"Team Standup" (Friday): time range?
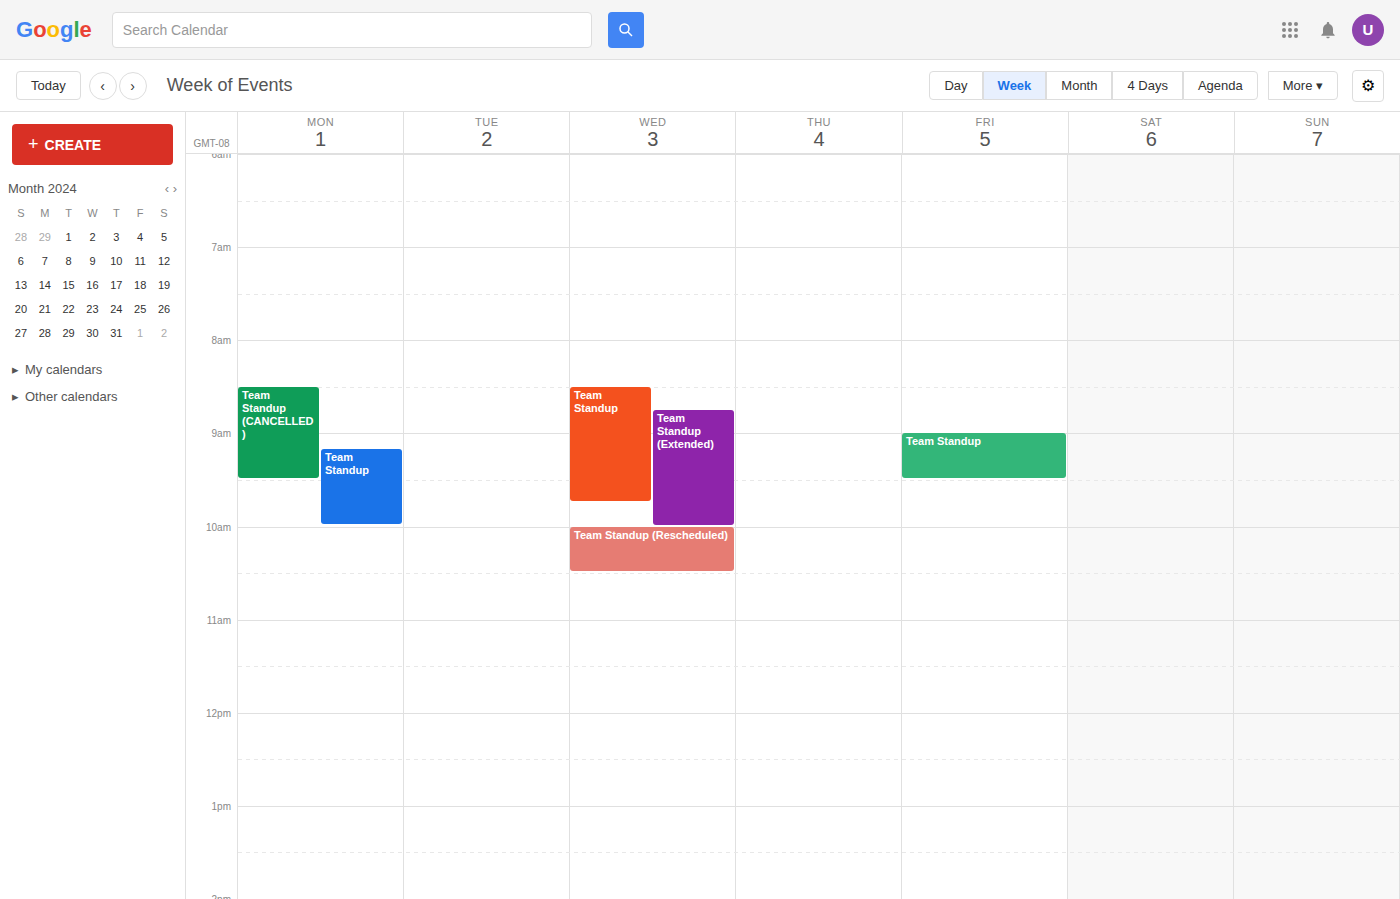
9:00 AM to 9:30 AM